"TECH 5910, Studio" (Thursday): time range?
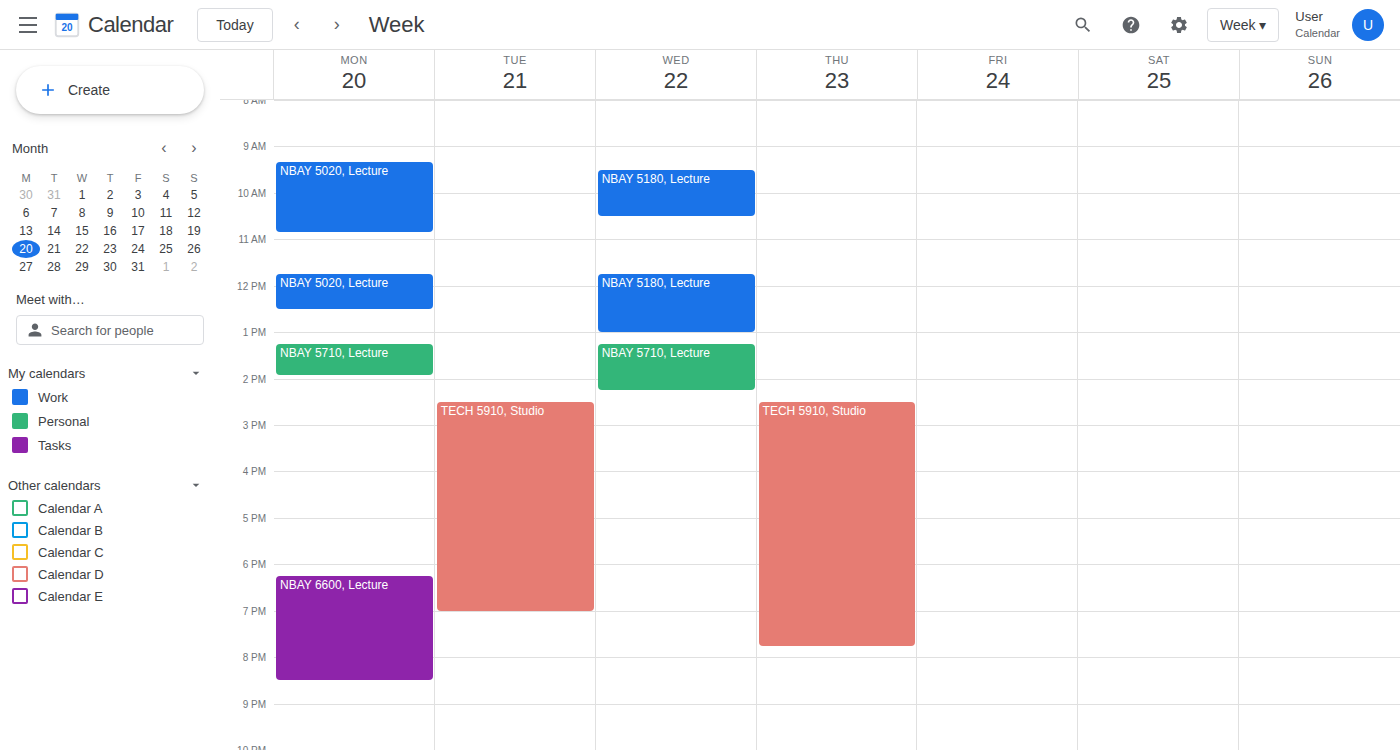
2:30 PM to 7:45 PM